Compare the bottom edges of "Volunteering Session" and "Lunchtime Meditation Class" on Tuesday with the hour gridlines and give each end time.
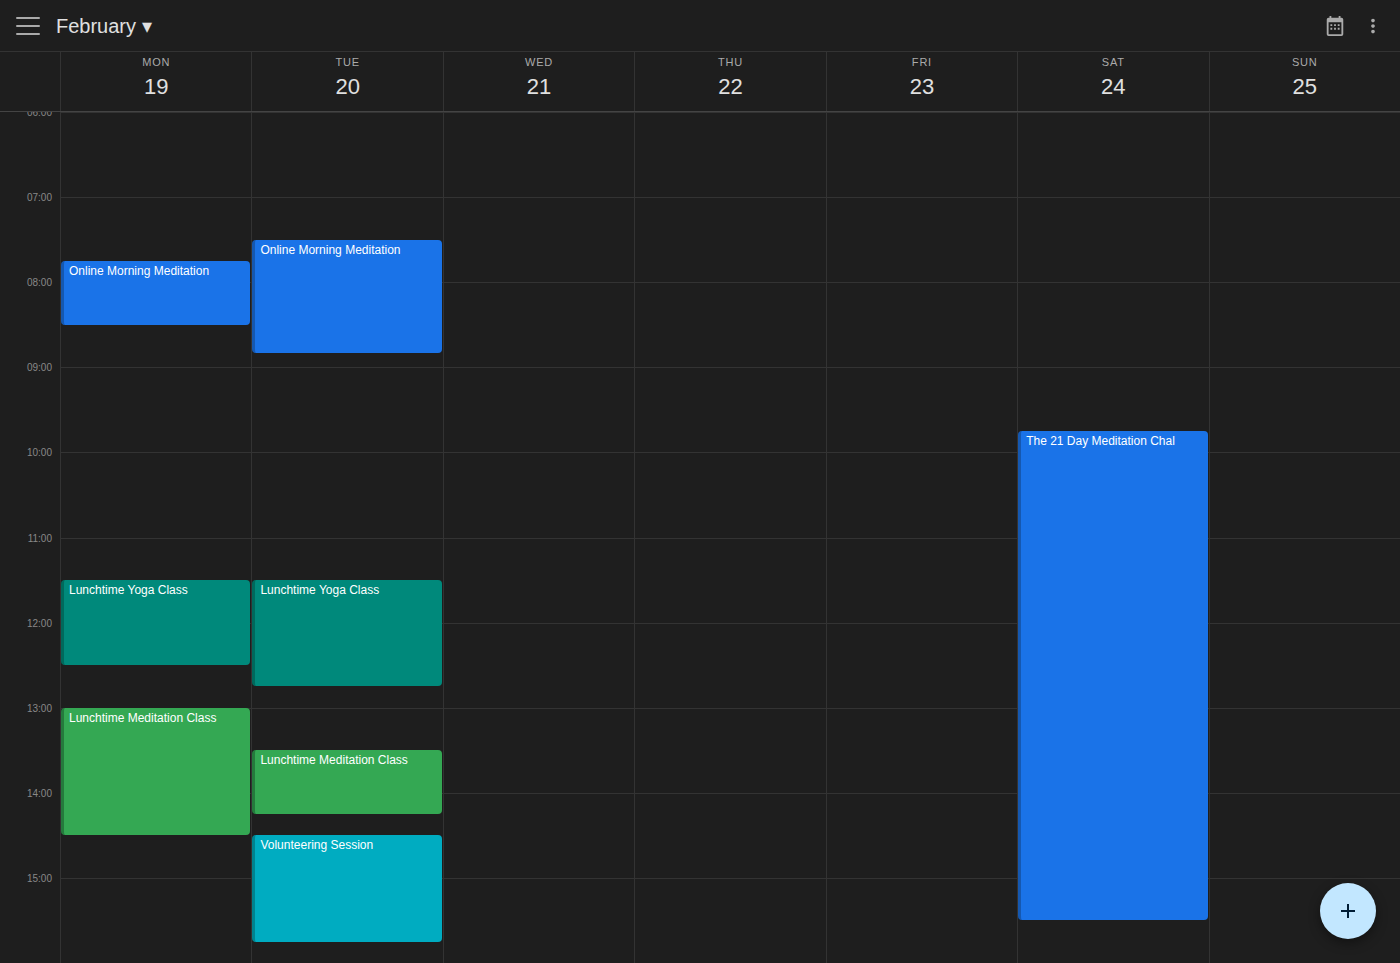
"Volunteering Session": 3:45 PM, neither: three quarters of the way from the 3 PM line to the 4 PM line. "Lunchtime Meditation Class": 2:15 PM, neither: a quarter of the way from the 2 PM line to the 3 PM line.